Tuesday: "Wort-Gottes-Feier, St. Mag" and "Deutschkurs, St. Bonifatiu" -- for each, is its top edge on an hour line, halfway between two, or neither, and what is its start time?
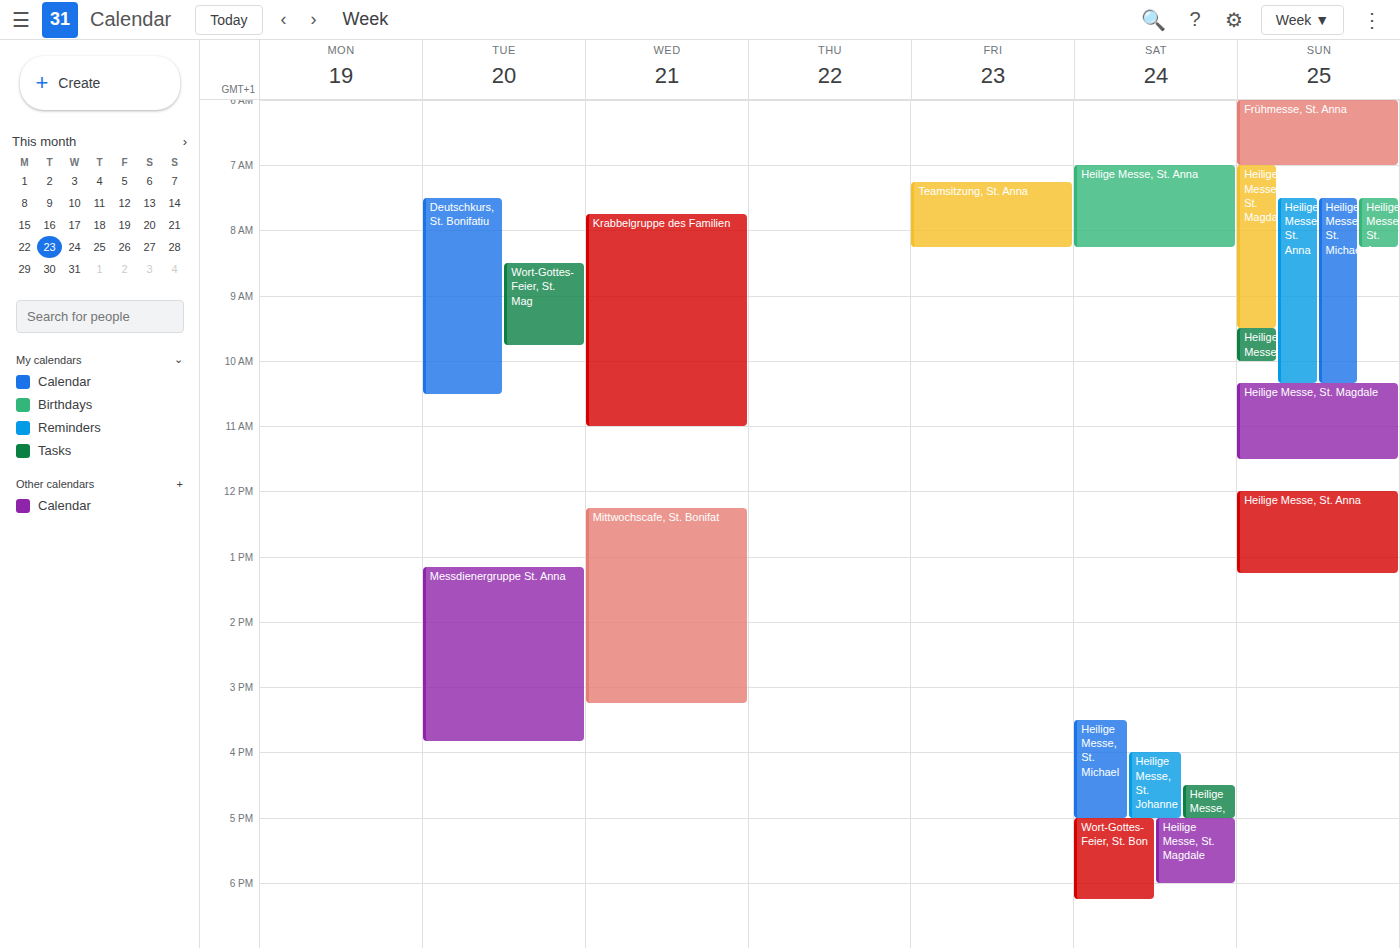
"Wort-Gottes-Feier, St. Mag": 8:30 AM, halfway between the 8 AM and 9 AM lines. "Deutschkurs, St. Bonifatiu": 7:30 AM, halfway between the 7 AM and 8 AM lines.